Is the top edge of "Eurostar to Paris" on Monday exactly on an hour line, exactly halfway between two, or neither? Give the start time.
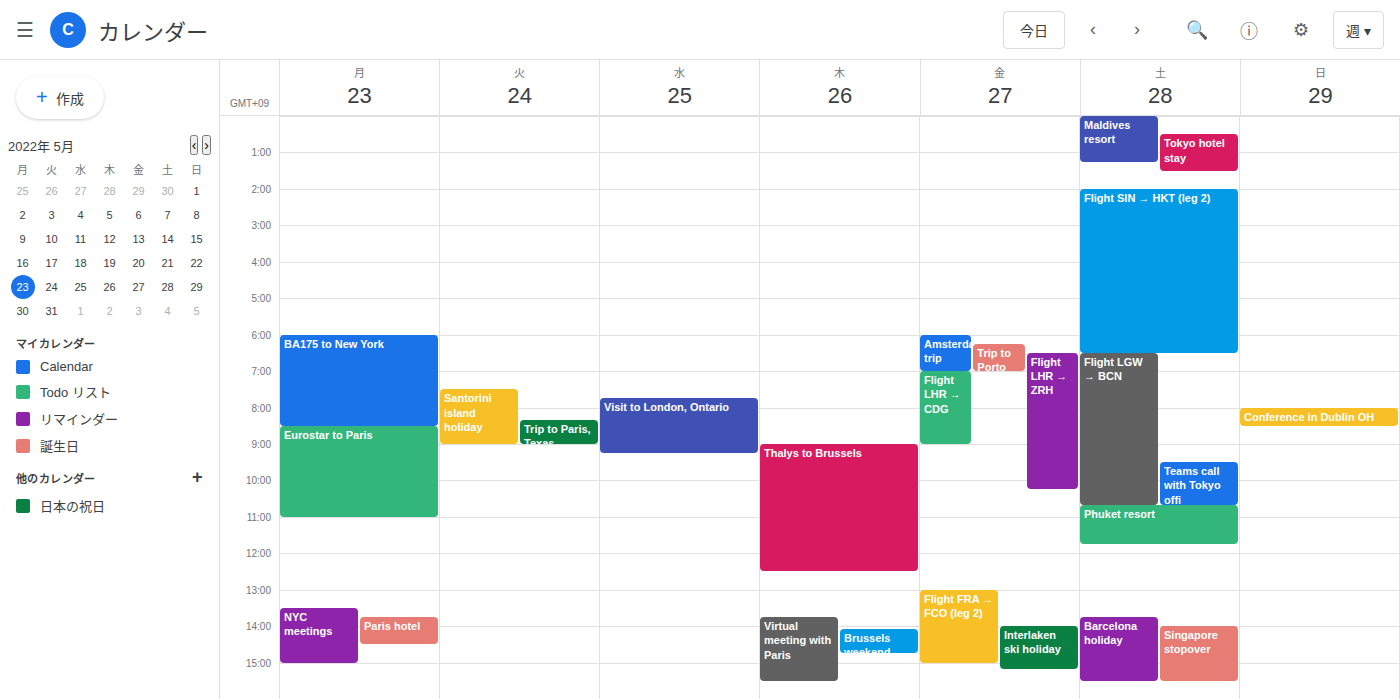
8:30 AM -- halfway between the 8 AM and 9 AM lines.